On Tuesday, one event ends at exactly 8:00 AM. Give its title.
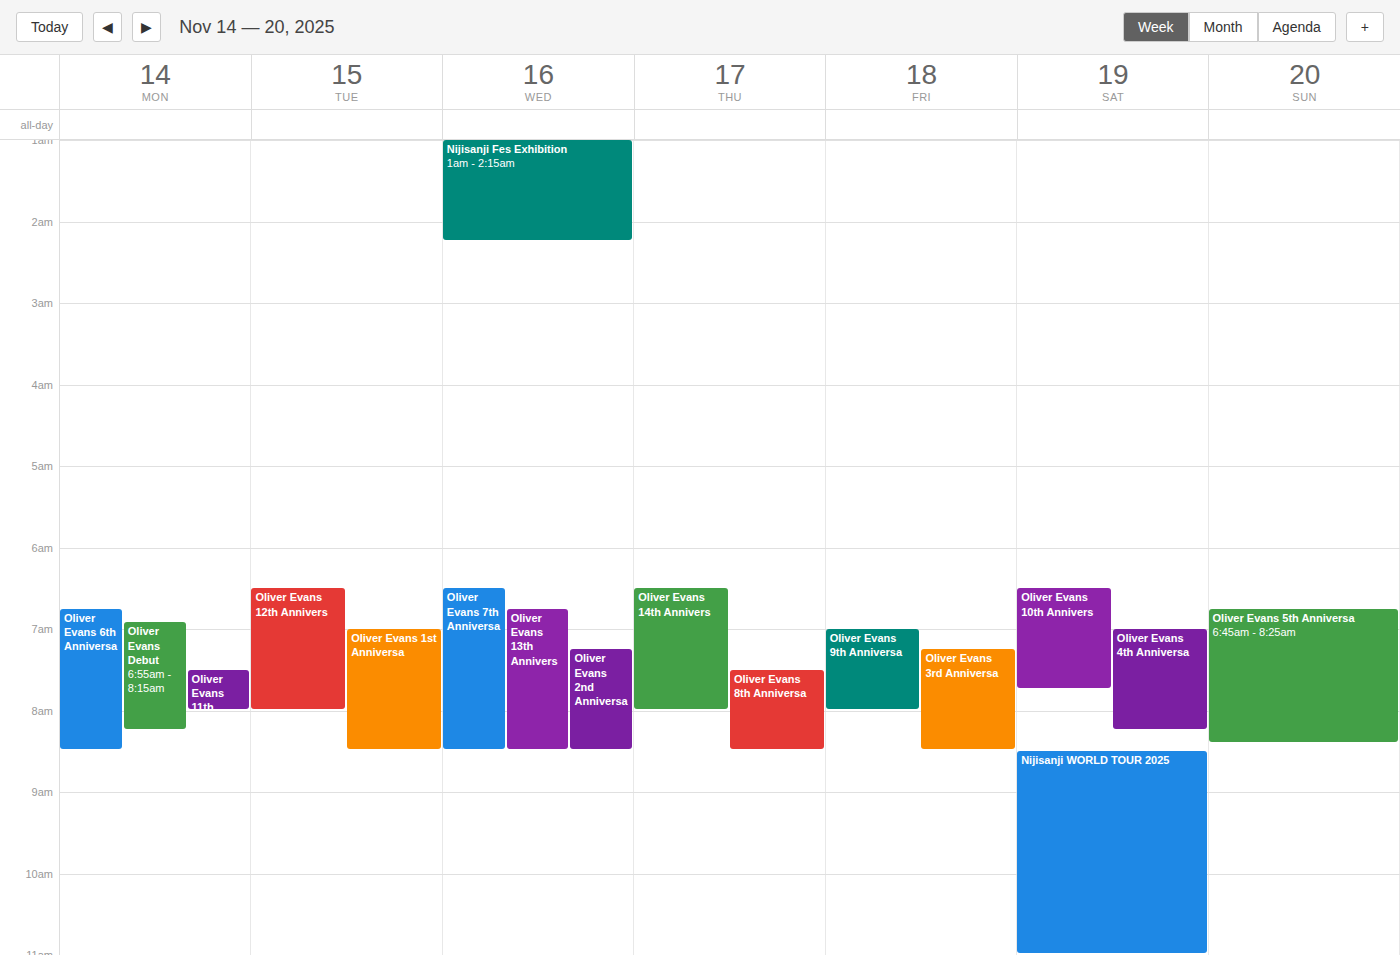
"Oliver Evans 12th Annivers"